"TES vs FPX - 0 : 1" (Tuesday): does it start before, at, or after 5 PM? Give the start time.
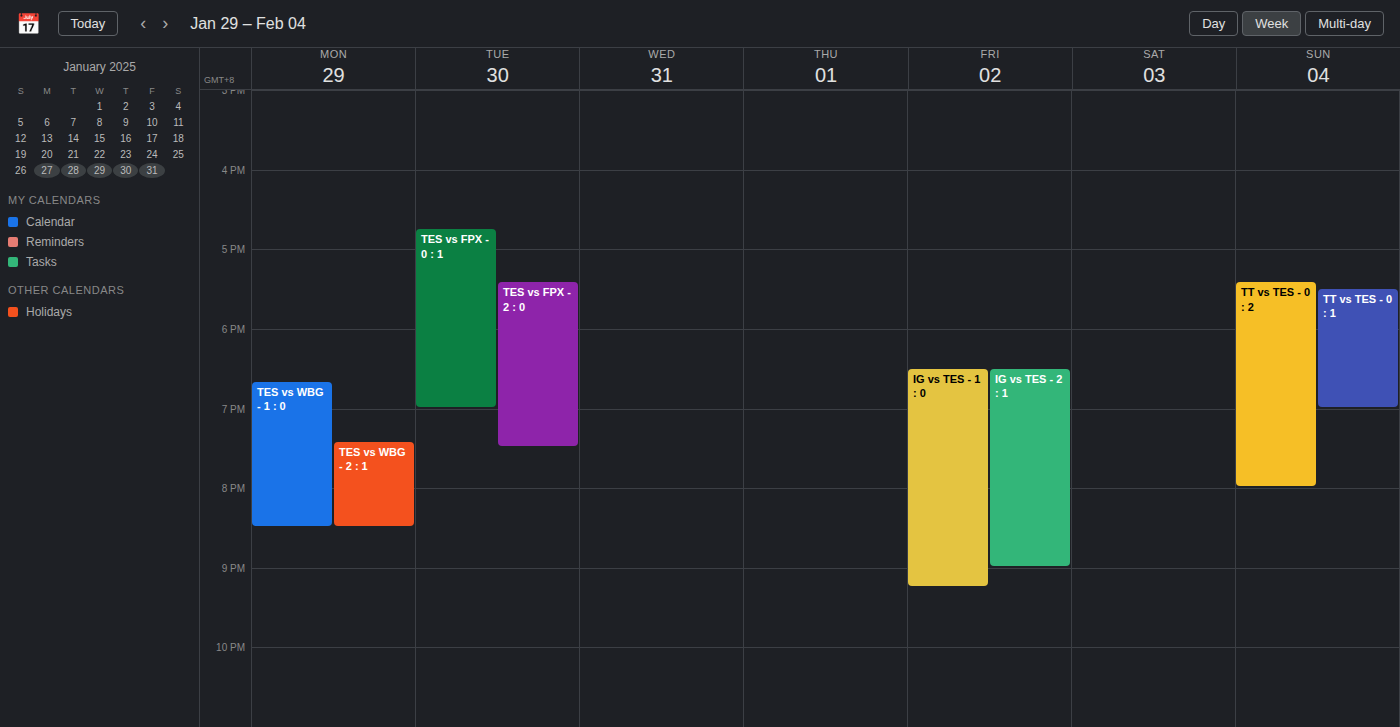
4:45 PM -- before 5 PM, 15 minutes above the 5 PM line.